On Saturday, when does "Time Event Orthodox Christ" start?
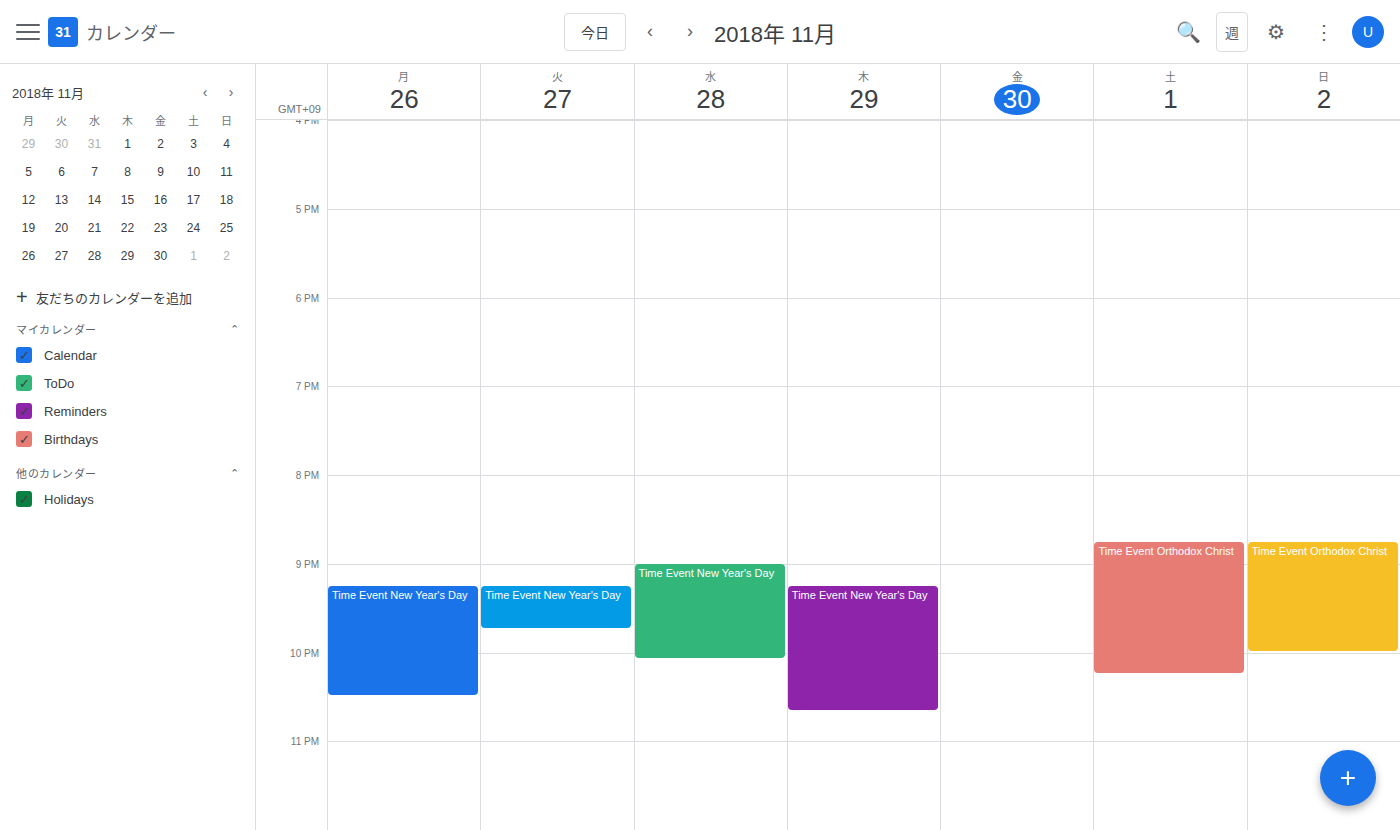
8:45 PM